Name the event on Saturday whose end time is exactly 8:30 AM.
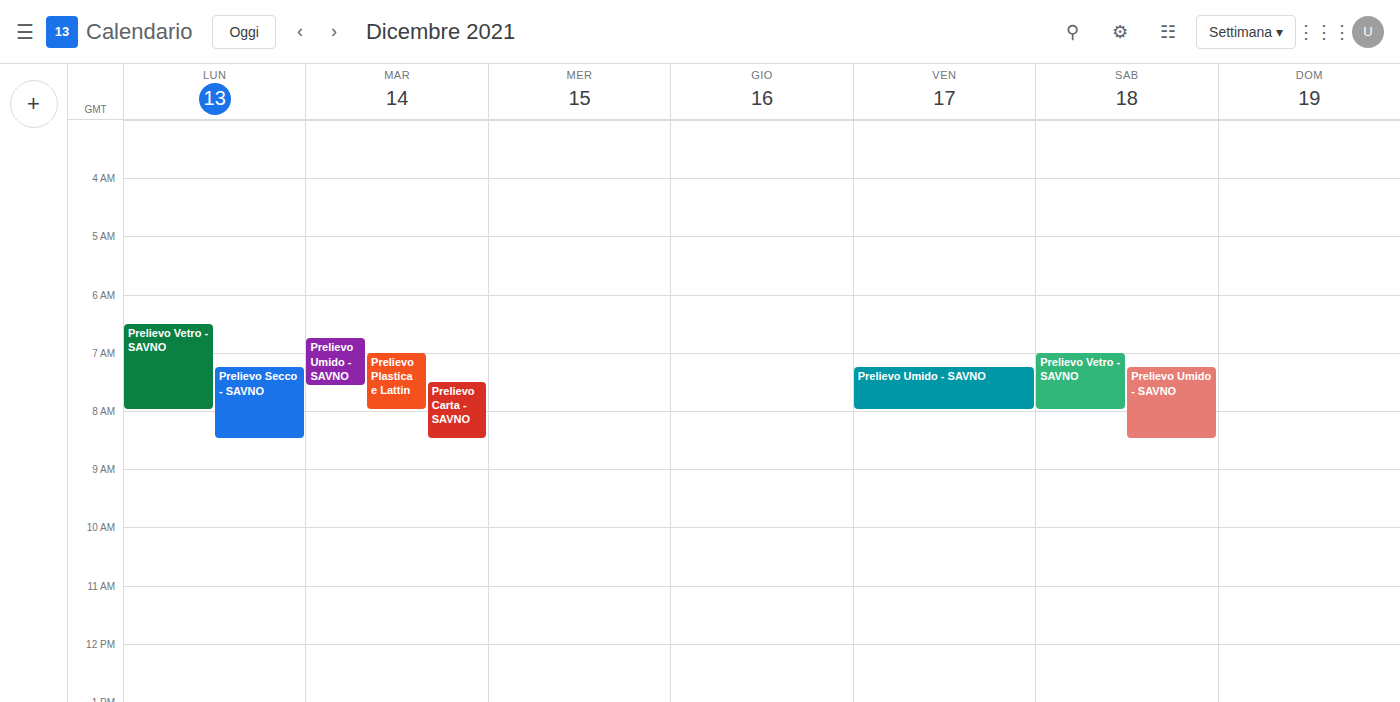
"Prelievo Umido - SAVNO"